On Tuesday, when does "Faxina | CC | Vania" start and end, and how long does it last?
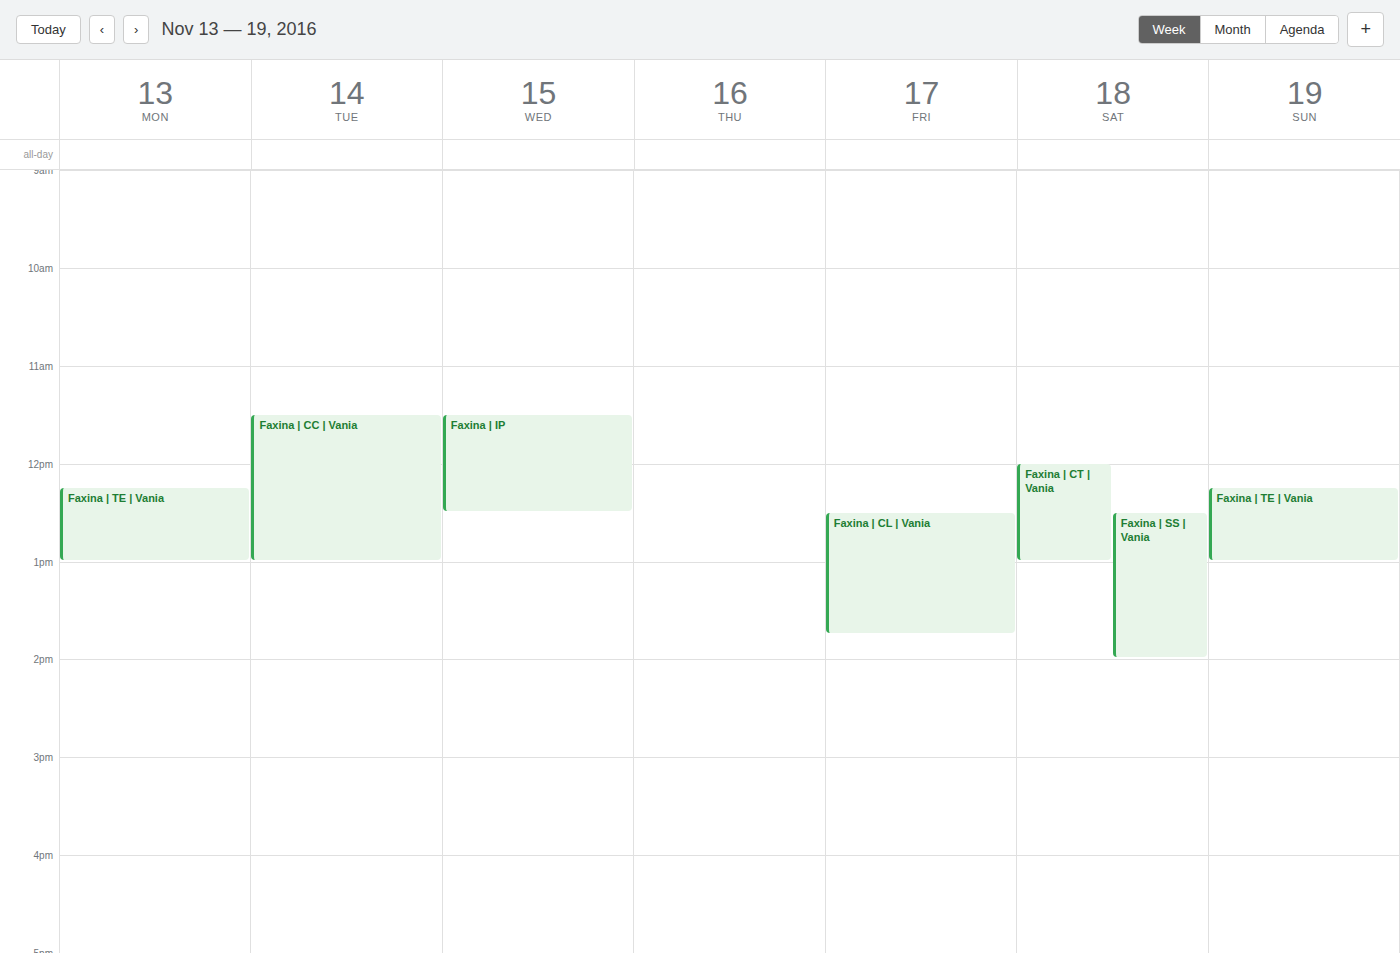
11:30 AM to 1:00 PM, 1 hour 30 minutes